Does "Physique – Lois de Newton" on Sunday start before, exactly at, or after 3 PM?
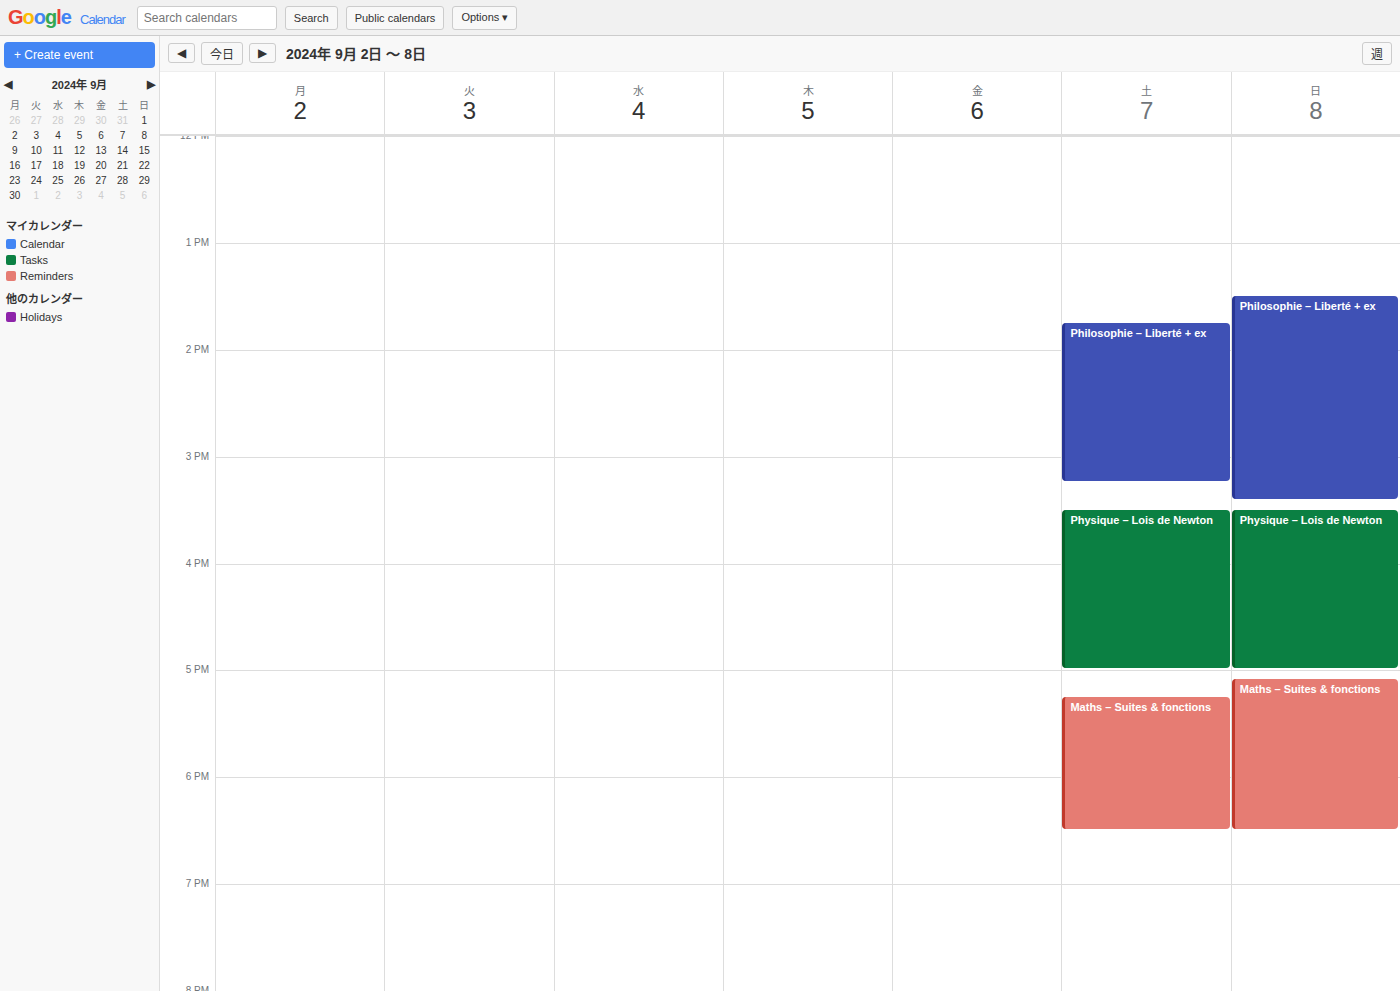
3:30 PM -- after 3 PM, 30 minutes below the 3 PM line.